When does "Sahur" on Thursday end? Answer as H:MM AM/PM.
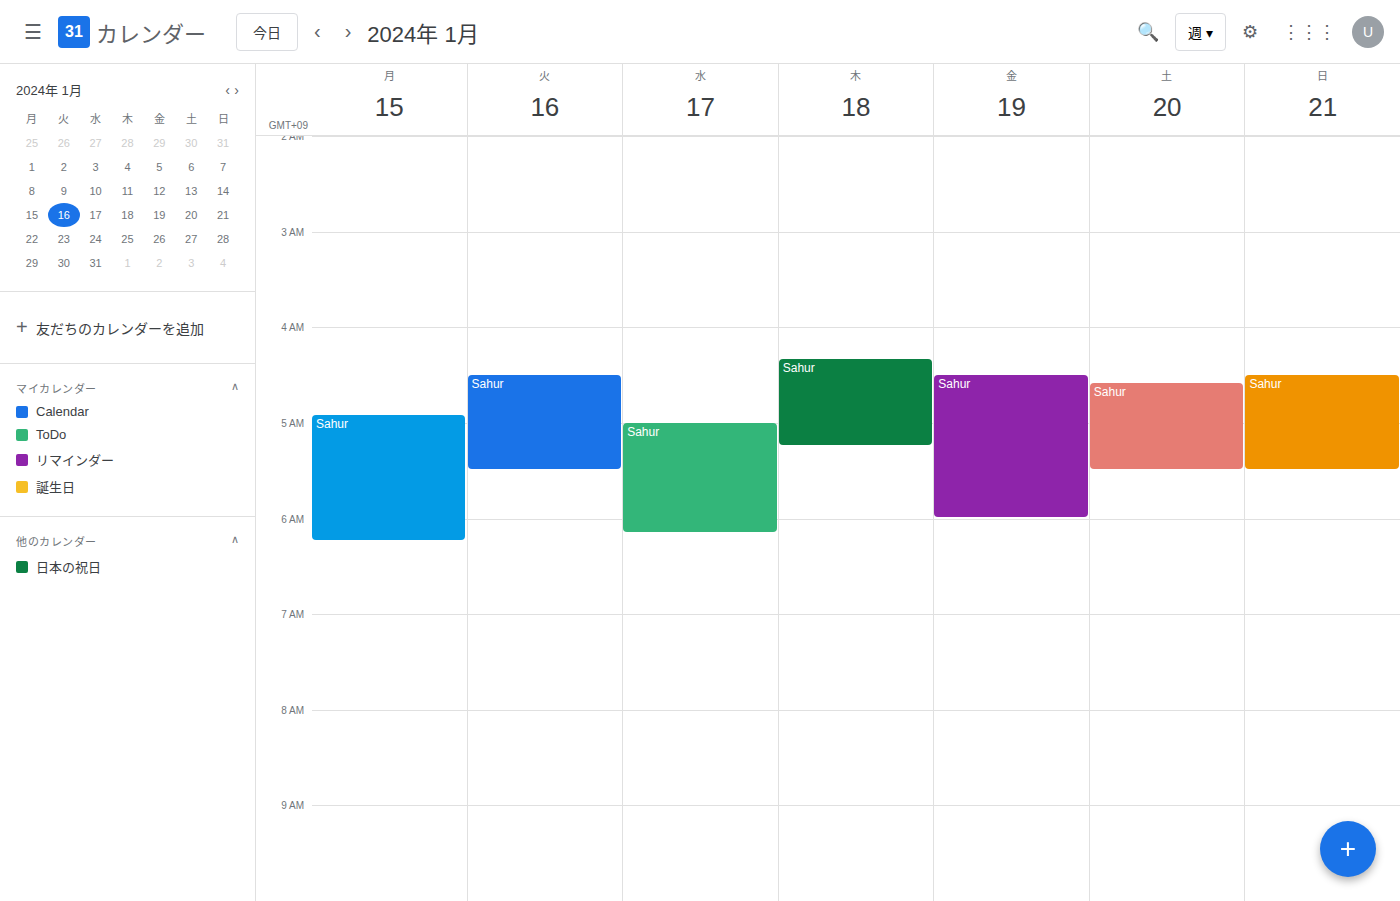
5:15 AM